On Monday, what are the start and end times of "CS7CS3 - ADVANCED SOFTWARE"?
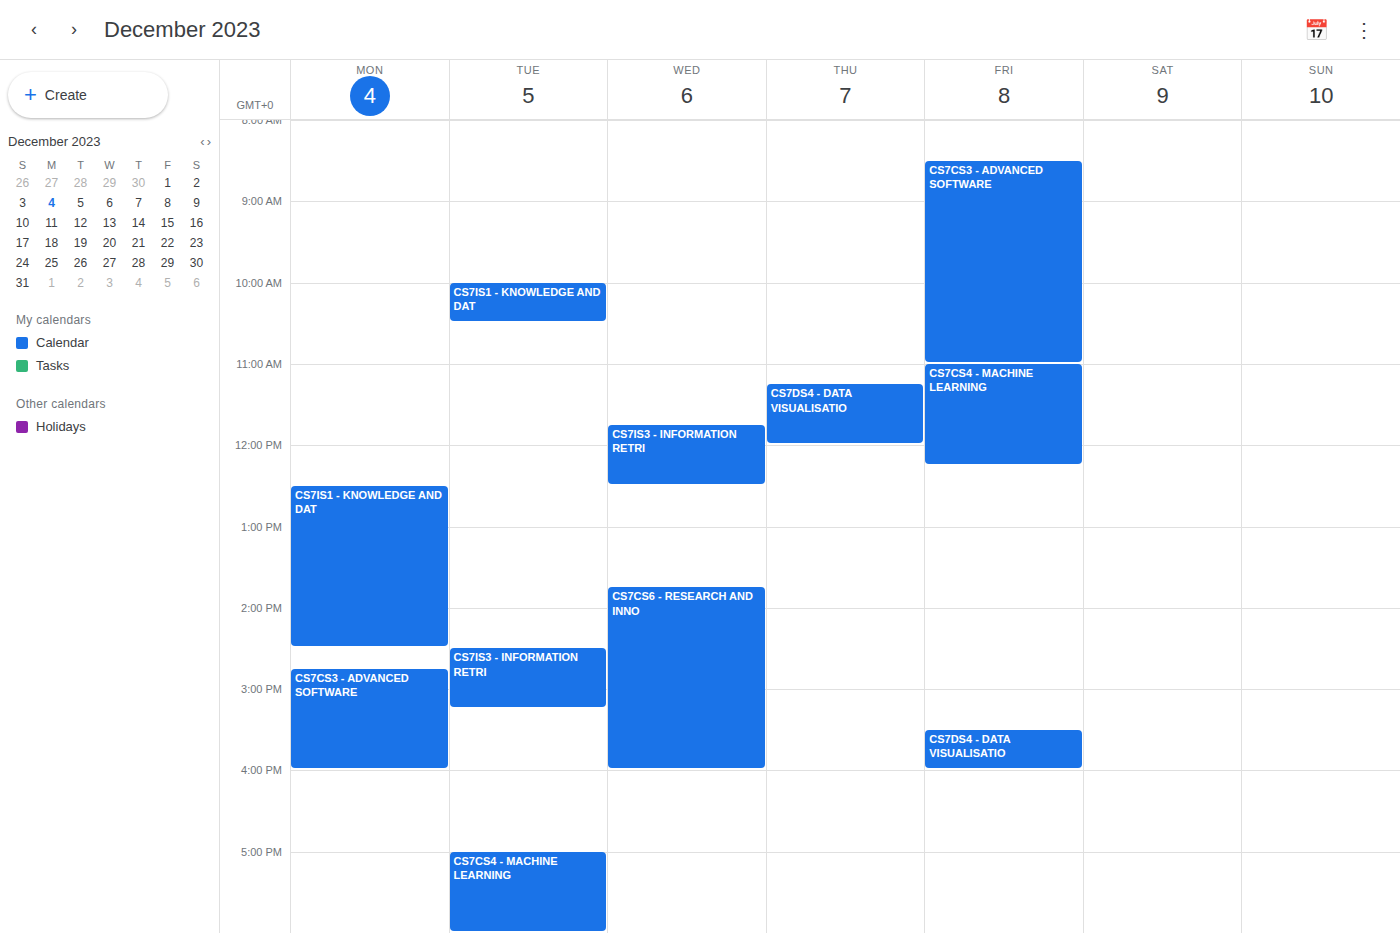
2:45 PM to 4:00 PM